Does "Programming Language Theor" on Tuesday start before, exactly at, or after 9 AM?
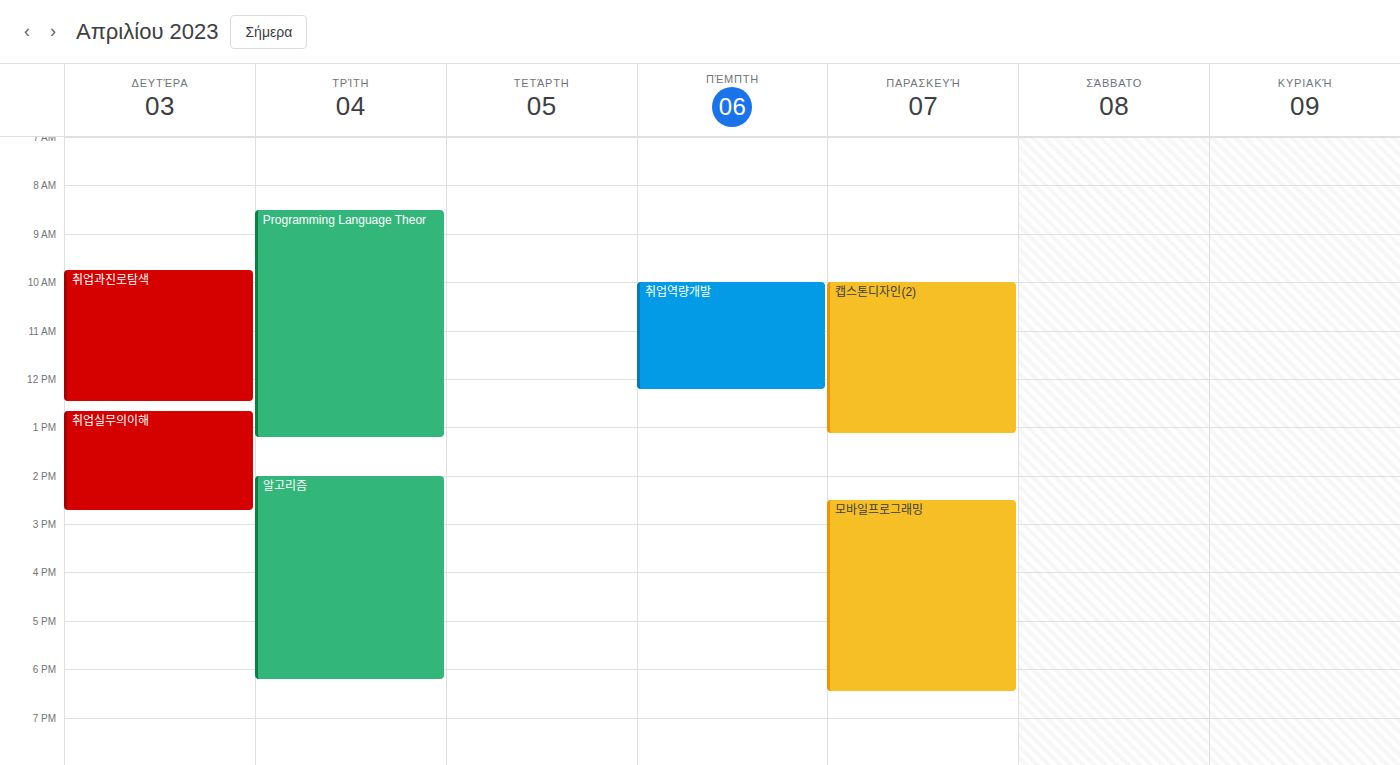
8:30 AM -- before 9 AM, 30 minutes above the 9 AM line.